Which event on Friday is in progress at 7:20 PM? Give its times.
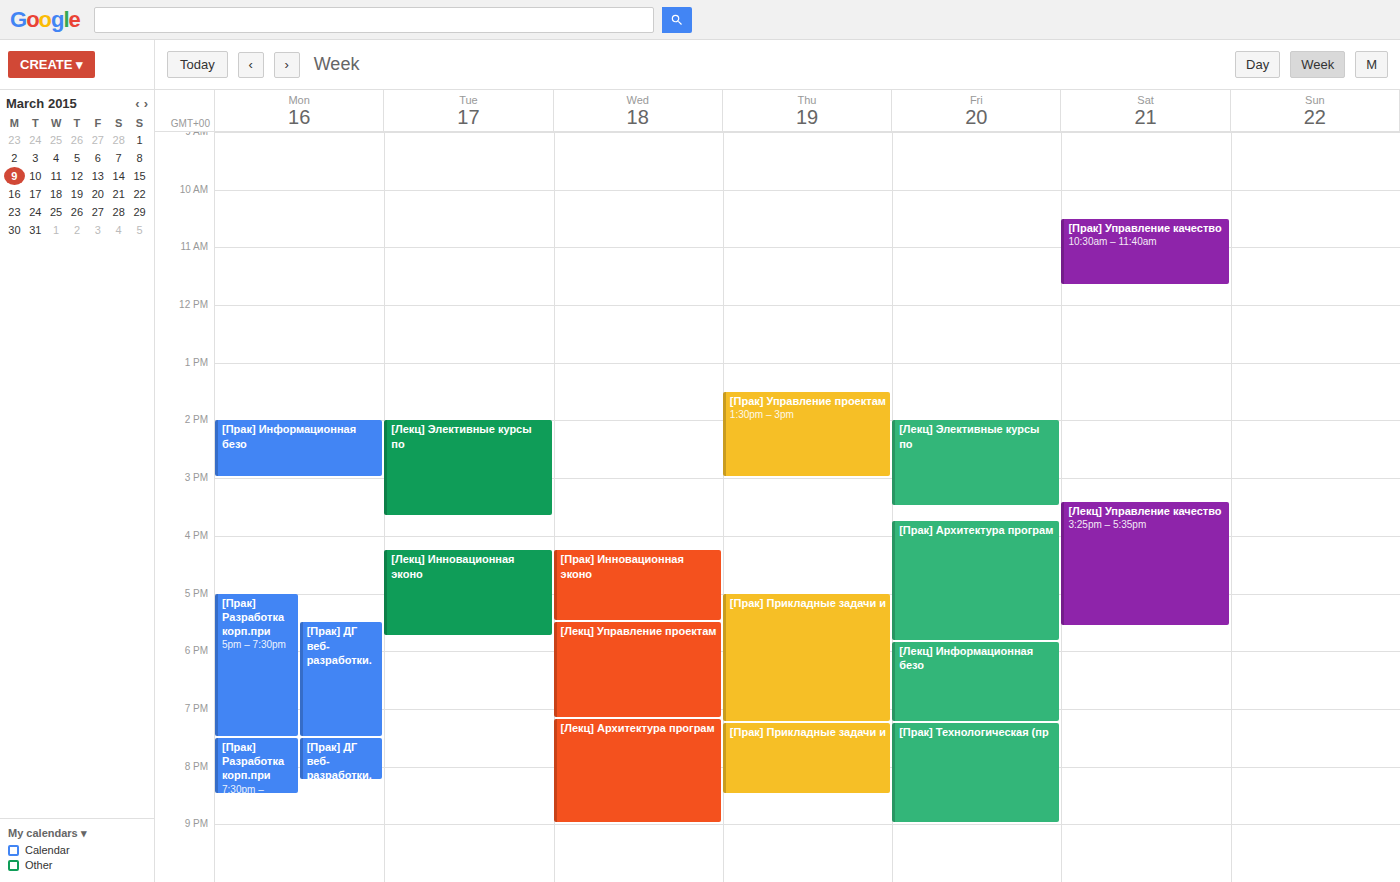
"[Прак] Технологическая (пр", 7:15 PM to 9:00 PM